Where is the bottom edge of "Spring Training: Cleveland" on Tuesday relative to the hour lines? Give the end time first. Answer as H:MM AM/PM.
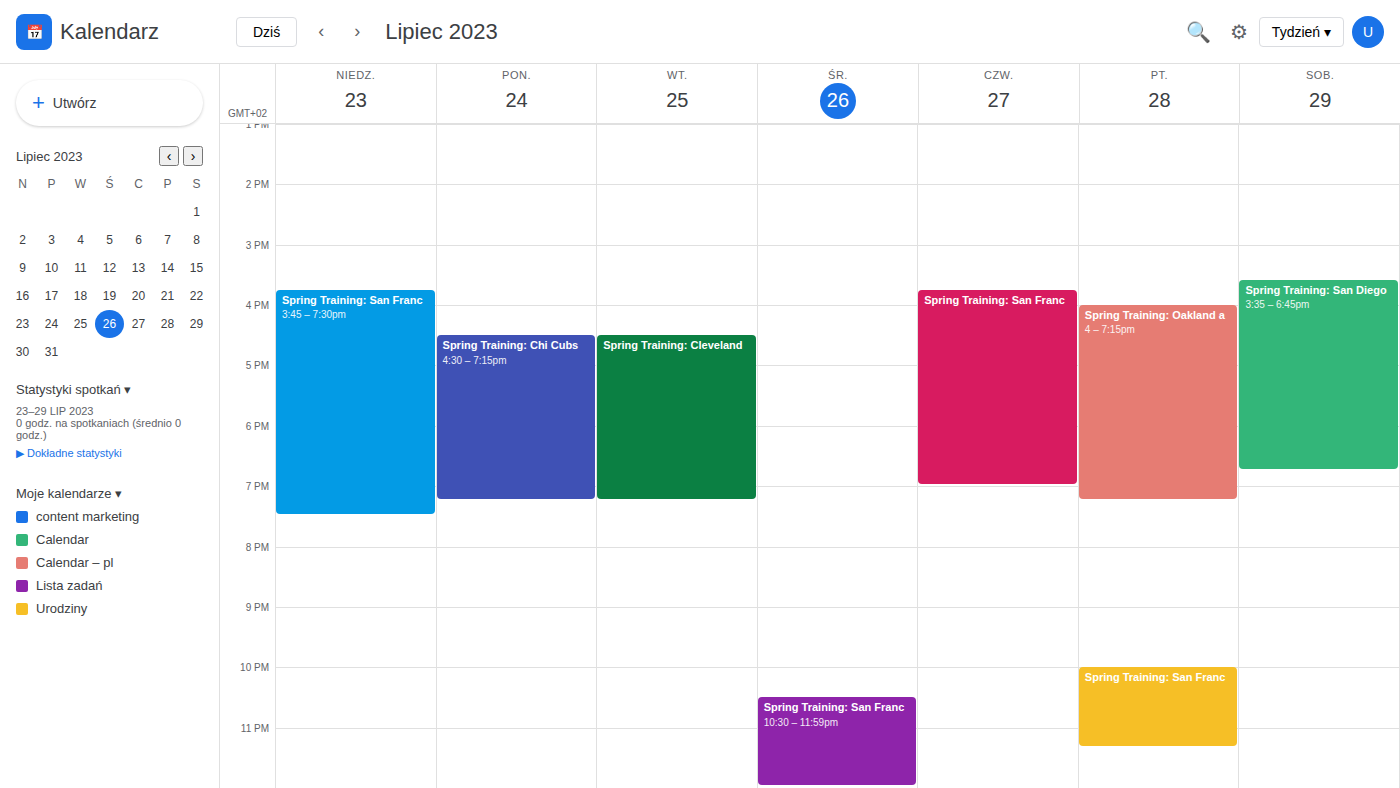
7:15 PM -- neither: a quarter of the way from the 7 PM line to the 8 PM line.